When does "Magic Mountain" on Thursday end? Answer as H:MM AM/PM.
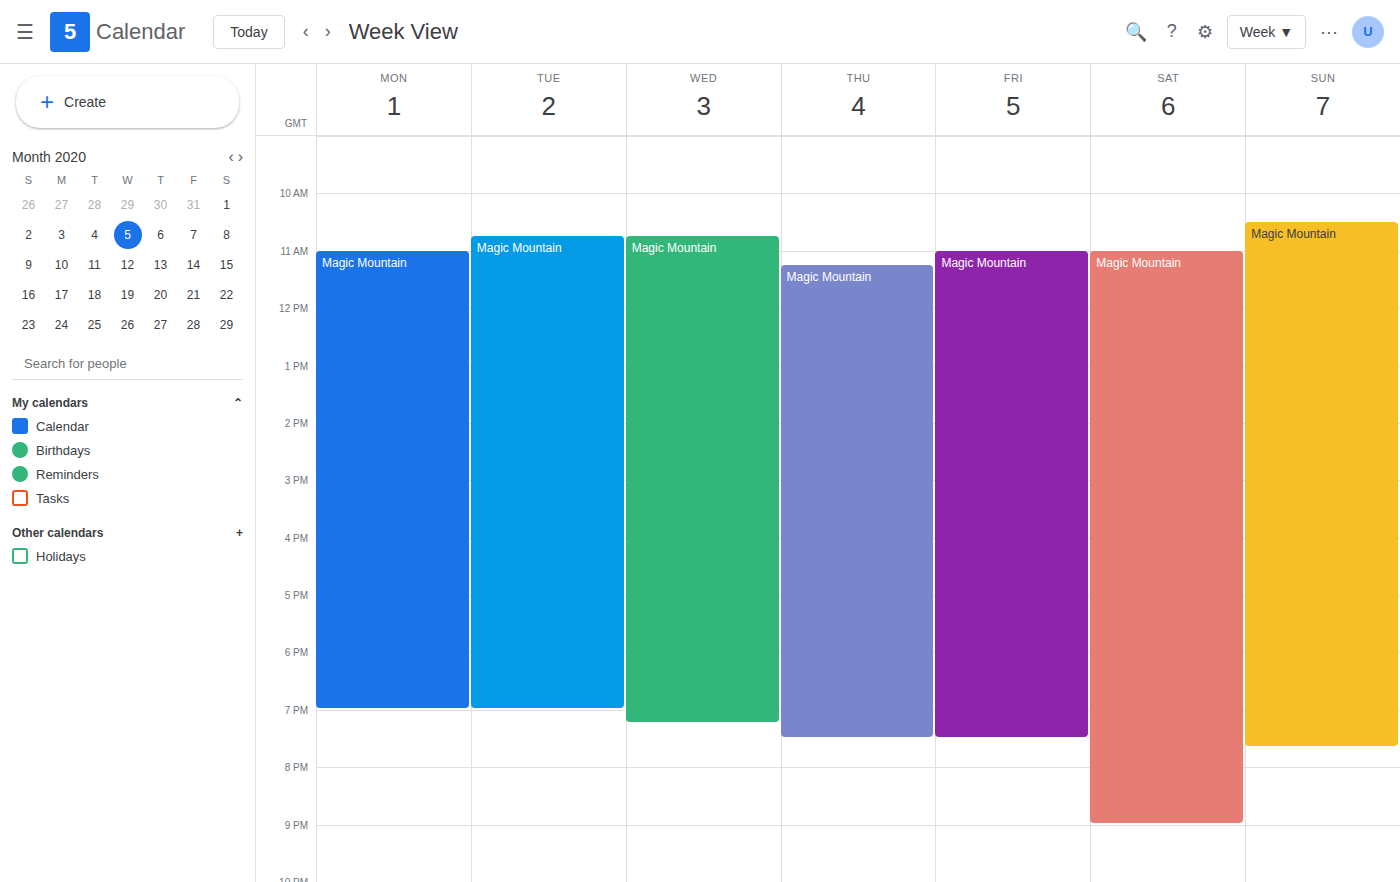
7:30 PM